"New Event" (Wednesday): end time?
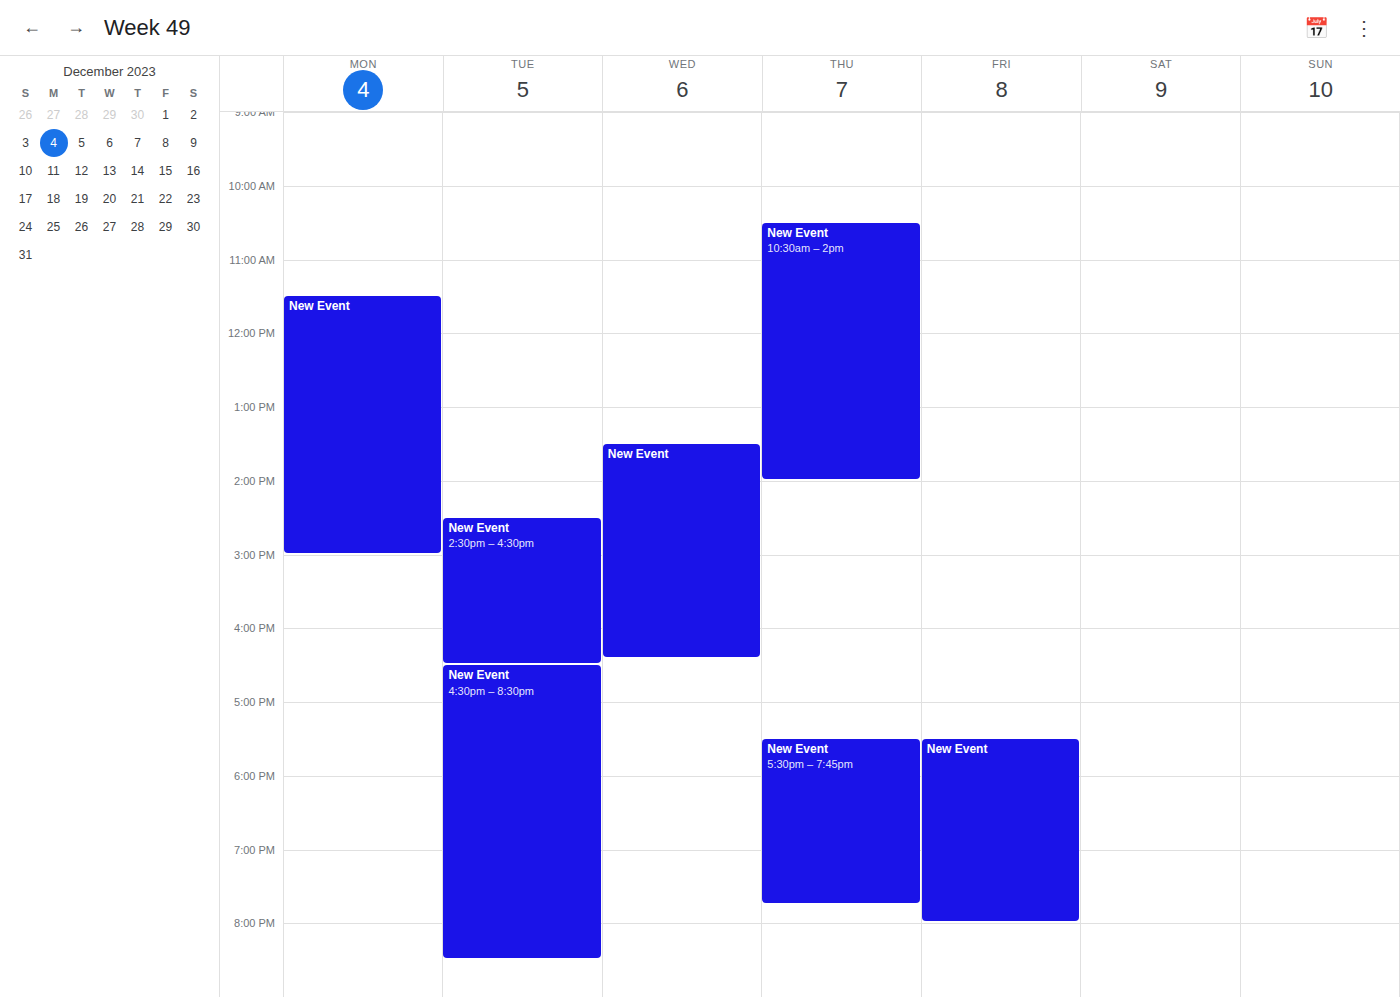
4:25 PM